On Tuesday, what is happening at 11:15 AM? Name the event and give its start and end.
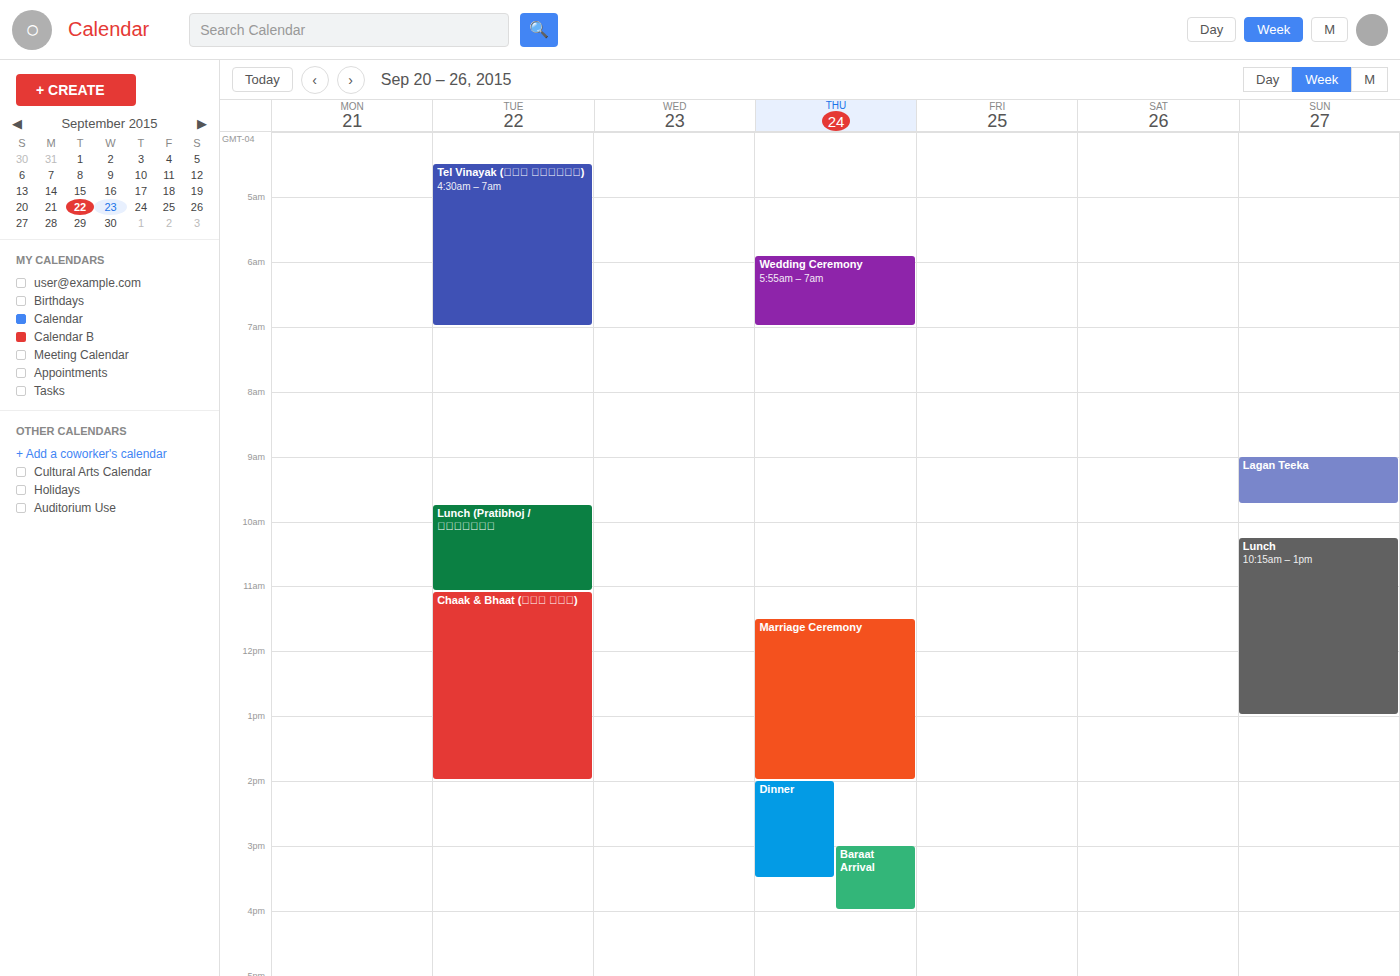
"Chaak & Bhaat (चाक भात)", 11:05 AM to 2:00 PM